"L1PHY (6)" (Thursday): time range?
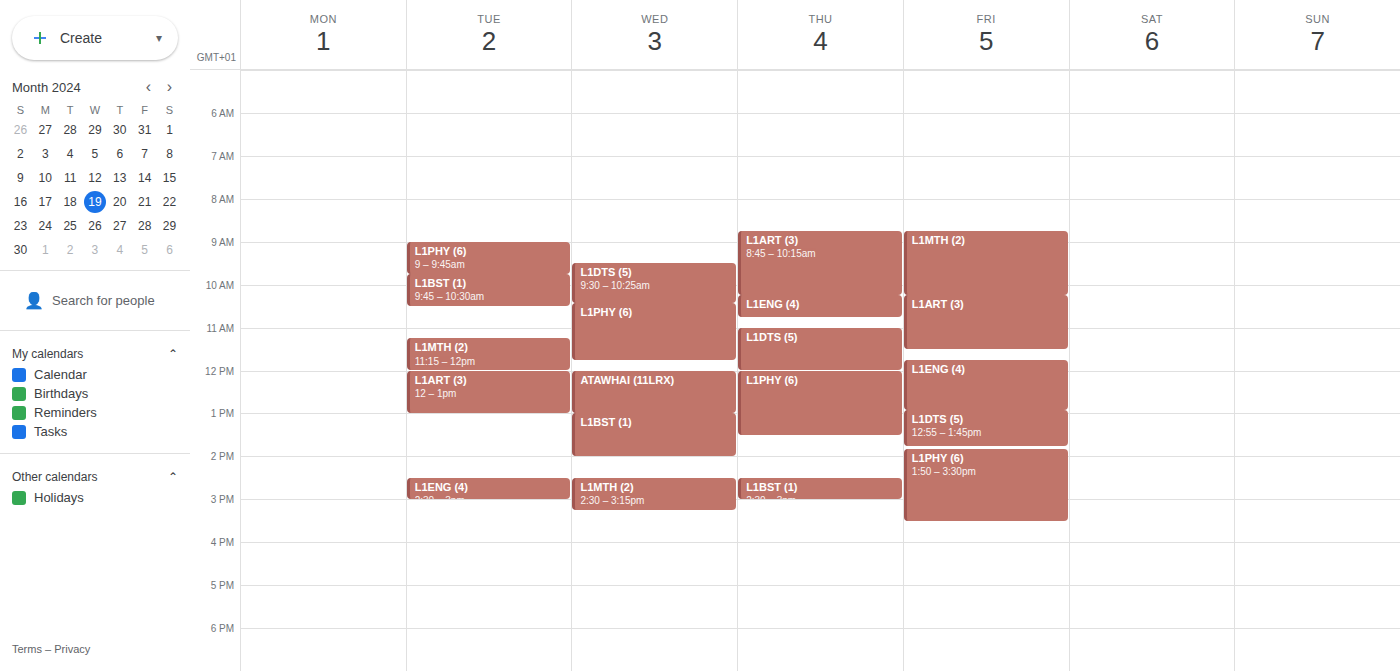
12:00 PM to 1:30 PM